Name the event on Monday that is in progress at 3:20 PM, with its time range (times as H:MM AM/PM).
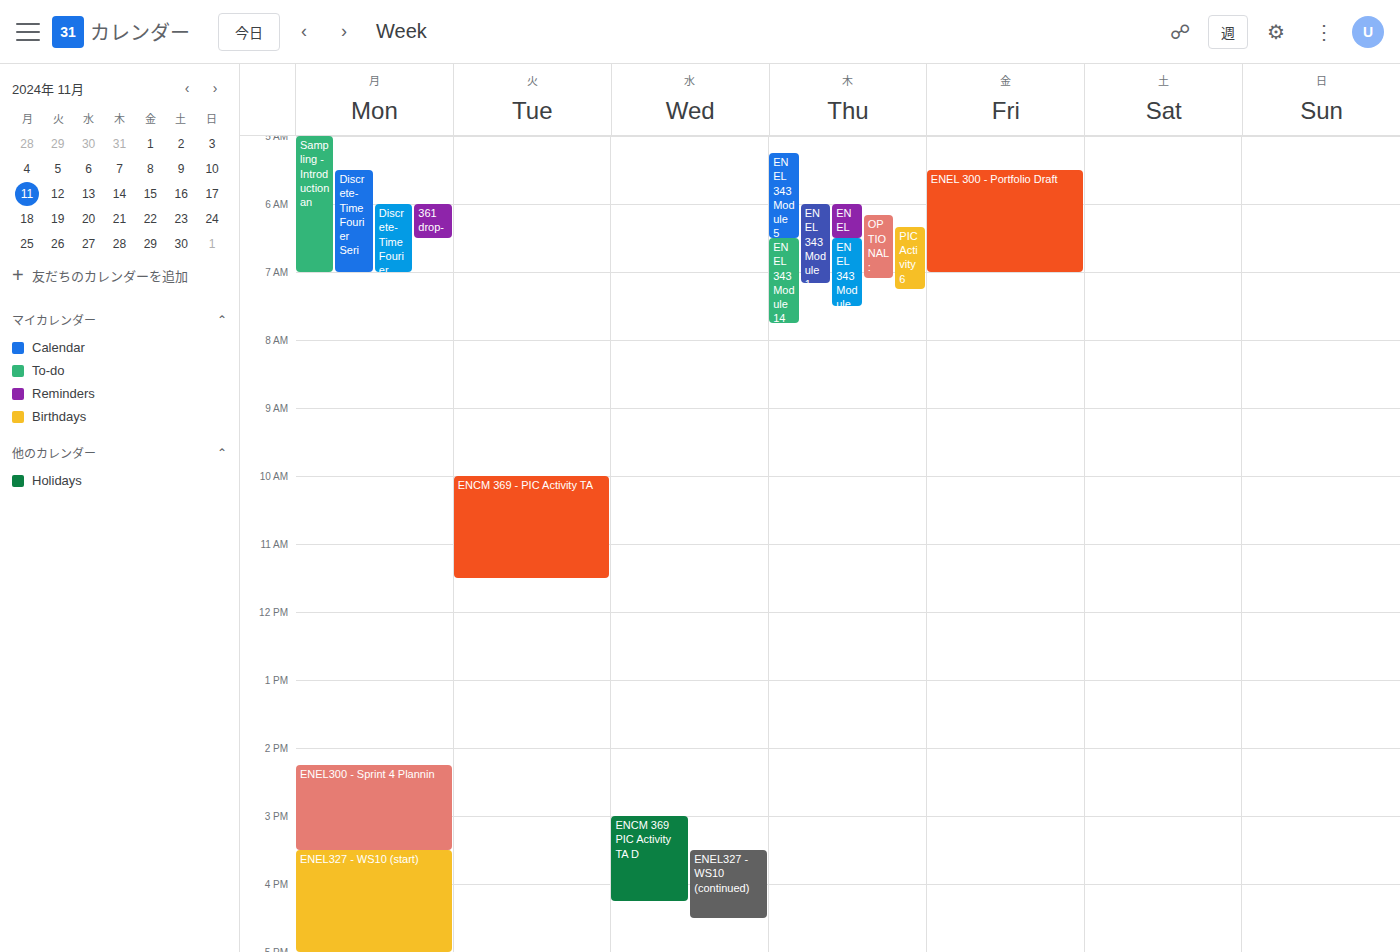
"ENEL300 - Sprint 4 Plannin", 2:15 PM to 3:30 PM